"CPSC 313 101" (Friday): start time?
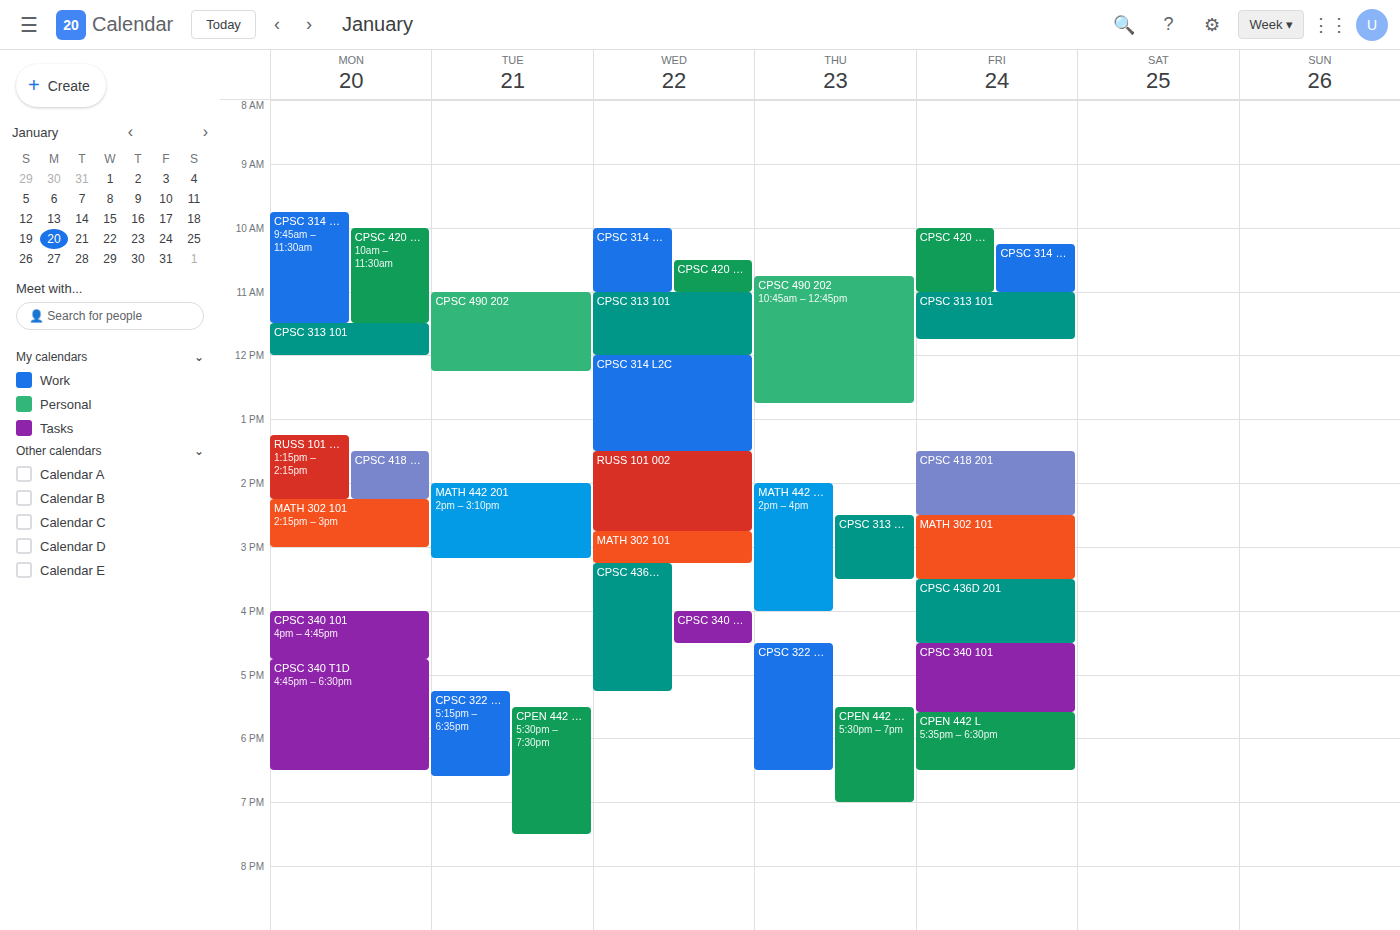
11:00